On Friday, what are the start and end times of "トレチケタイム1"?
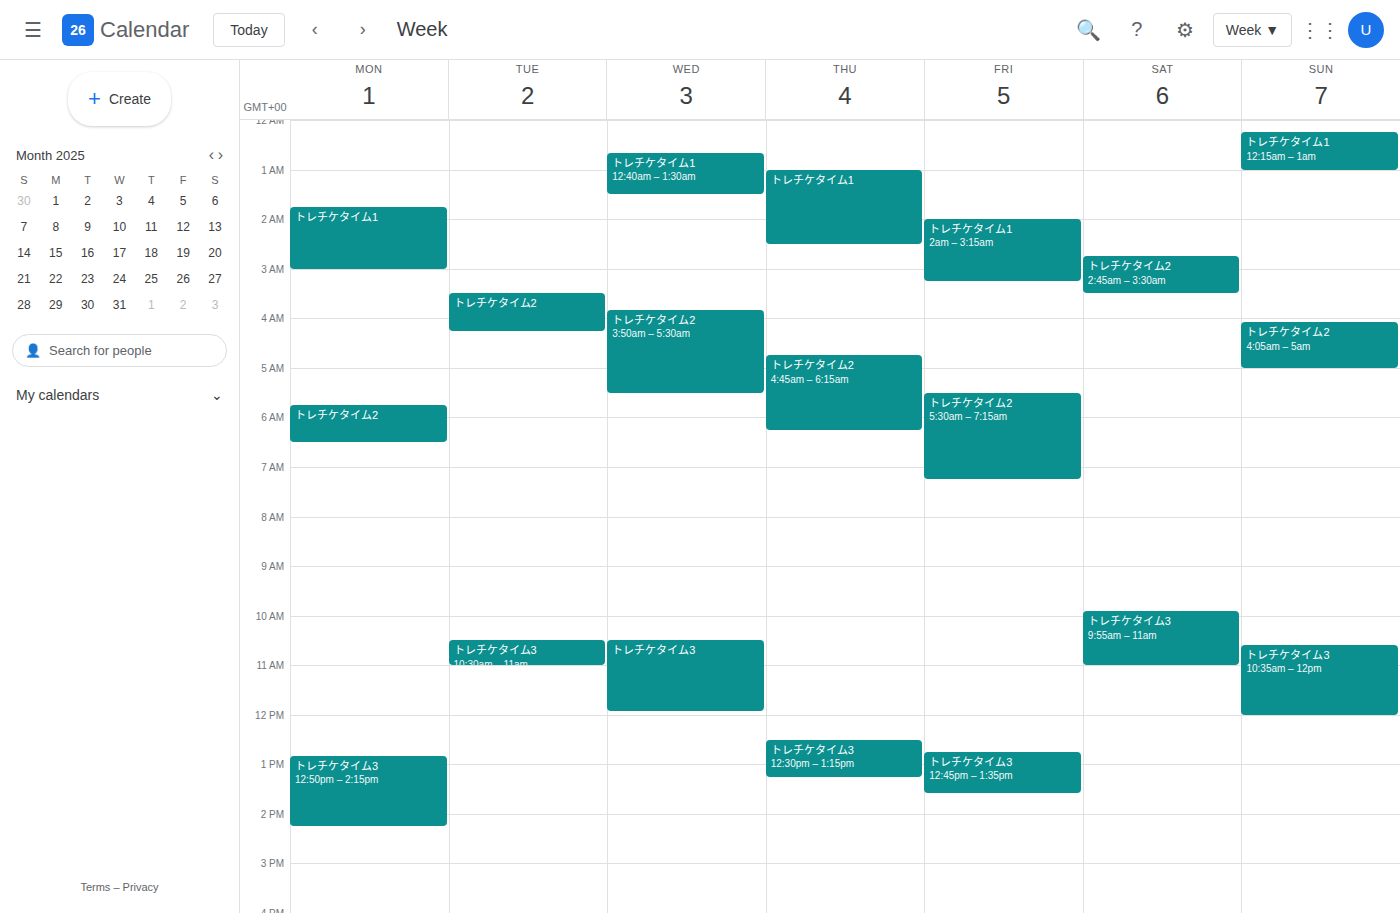
02:00 to 03:15